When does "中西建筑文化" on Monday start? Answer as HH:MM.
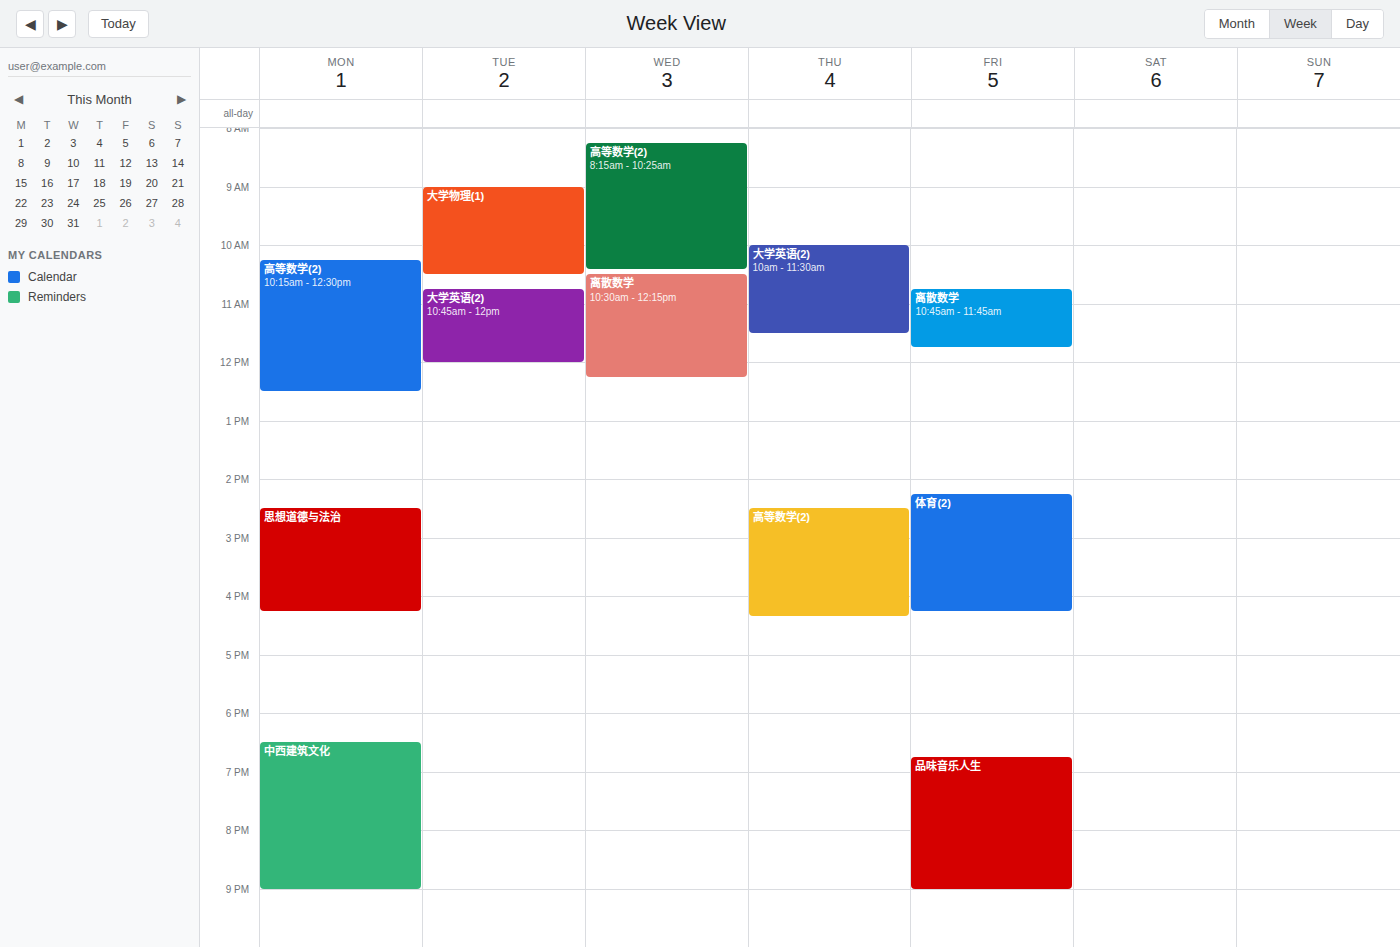
18:30